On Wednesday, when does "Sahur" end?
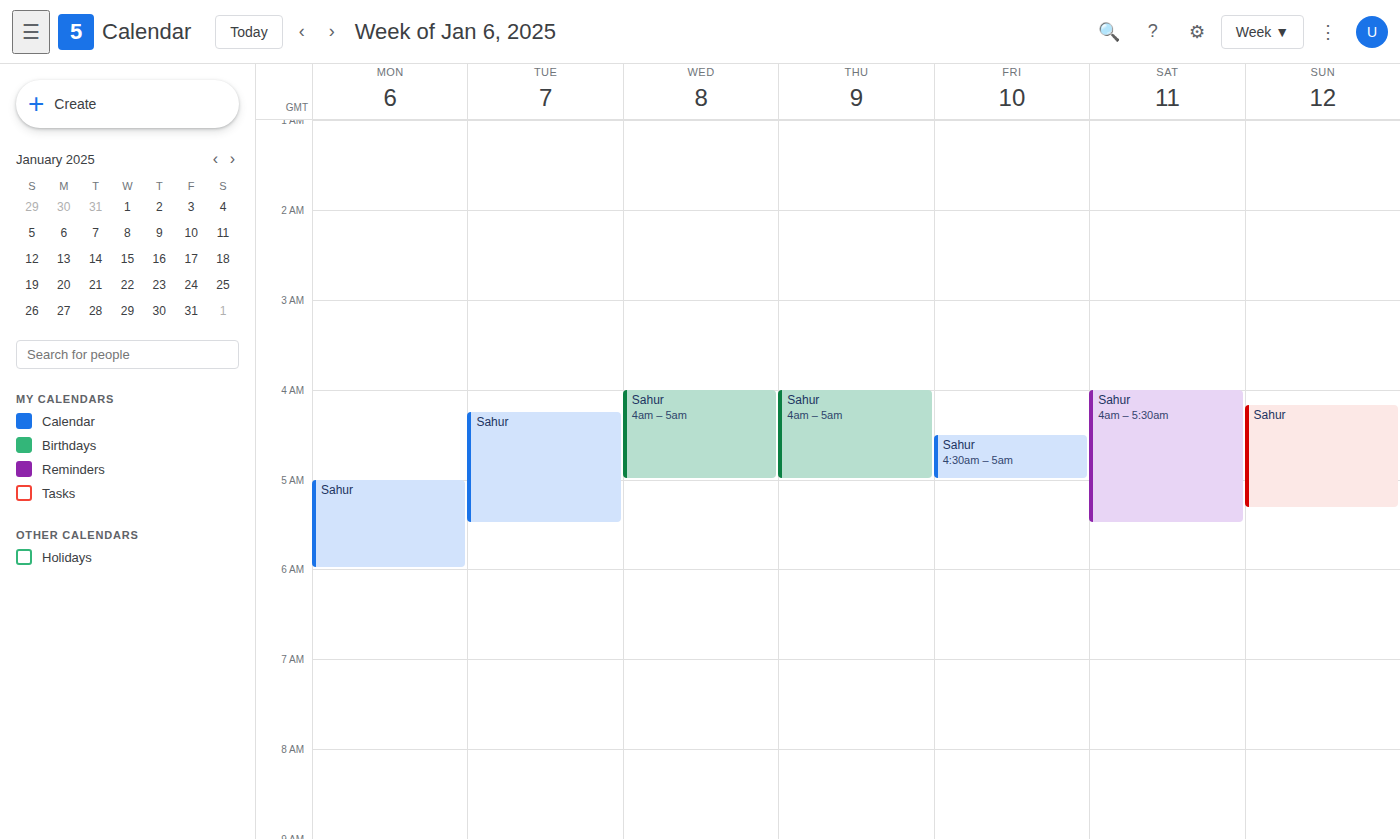
5:00 AM